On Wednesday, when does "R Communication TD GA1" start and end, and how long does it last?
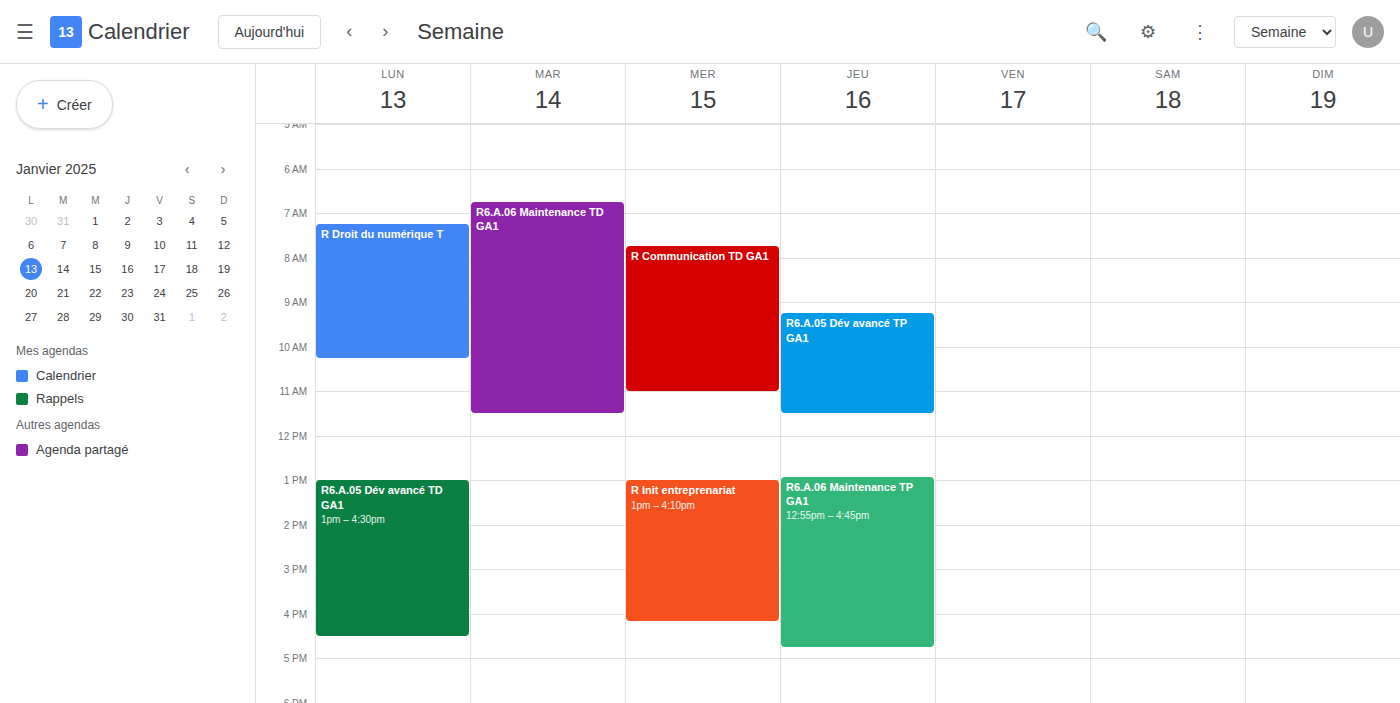
7:45 AM to 11:00 AM, 3 hours 15 minutes